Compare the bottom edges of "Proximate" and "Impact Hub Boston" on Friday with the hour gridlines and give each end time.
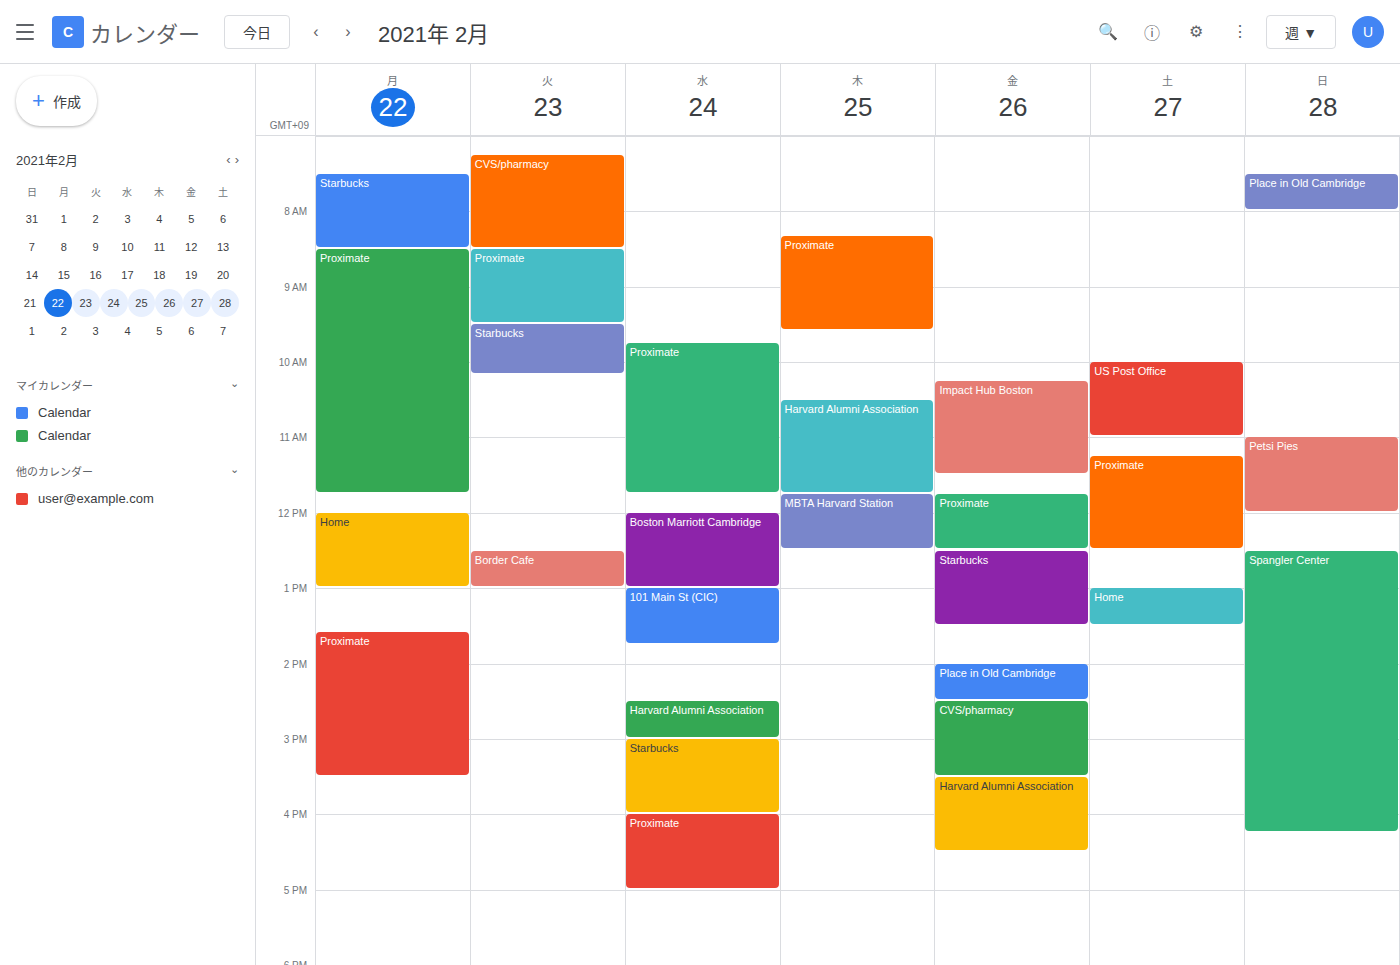
"Proximate": 12:30, halfway between the 12:00 and 13:00 lines. "Impact Hub Boston": 11:30, halfway between the 11:00 and 12:00 lines.